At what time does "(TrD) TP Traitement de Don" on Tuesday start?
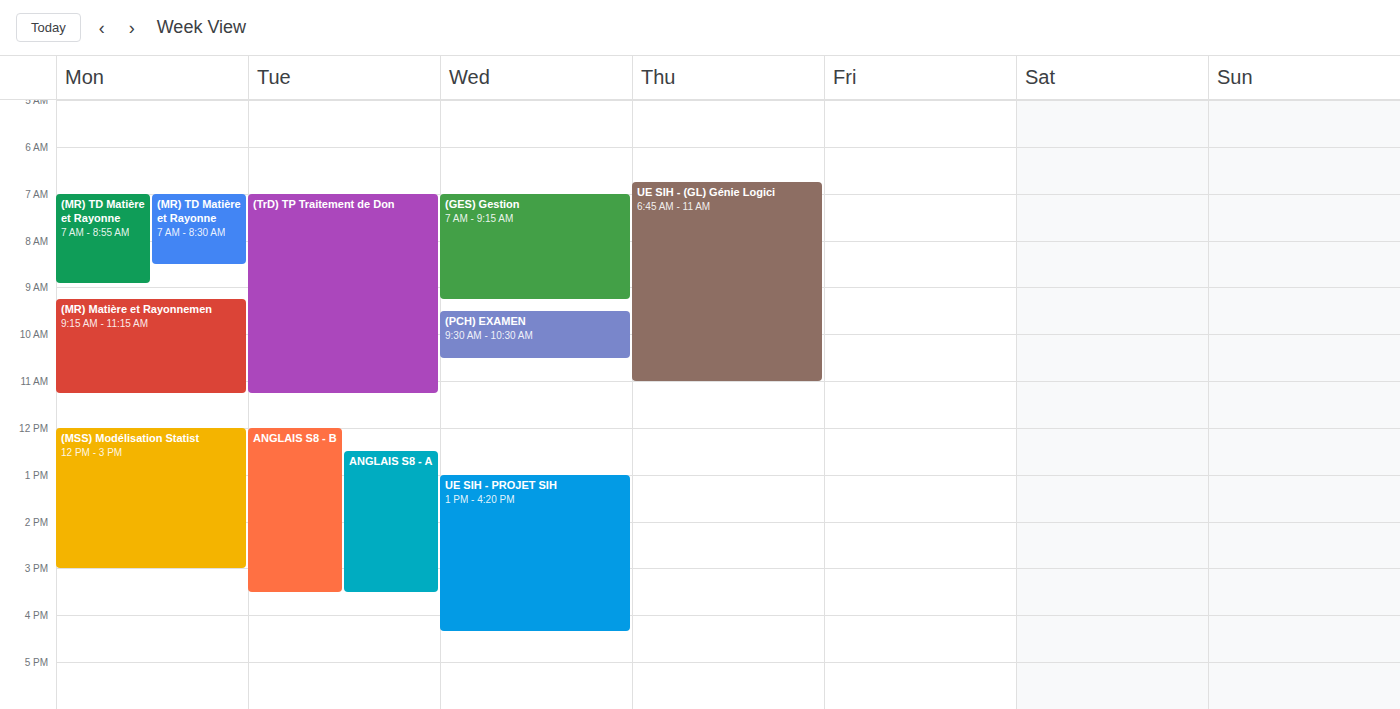
7:00 AM